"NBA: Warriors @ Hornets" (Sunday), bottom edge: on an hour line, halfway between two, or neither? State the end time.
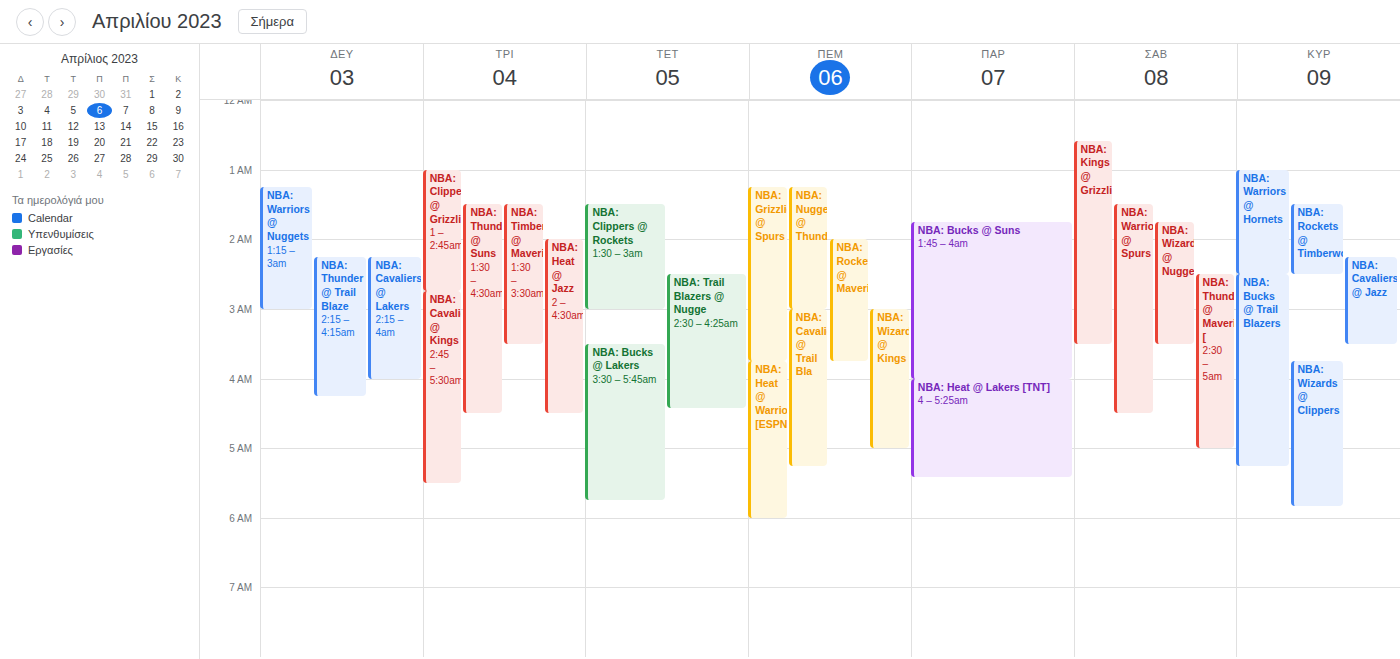
2:30 AM -- halfway between the 2 AM and 3 AM lines.